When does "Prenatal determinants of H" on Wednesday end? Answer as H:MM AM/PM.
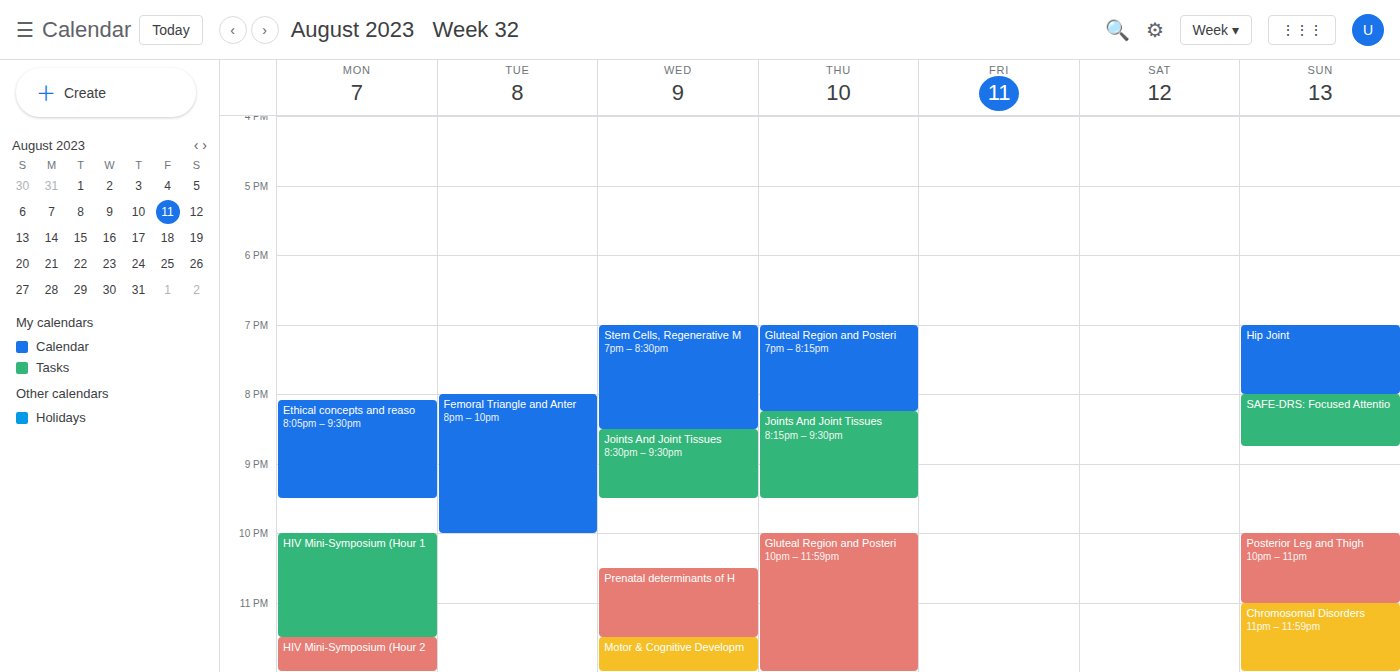
11:30 PM